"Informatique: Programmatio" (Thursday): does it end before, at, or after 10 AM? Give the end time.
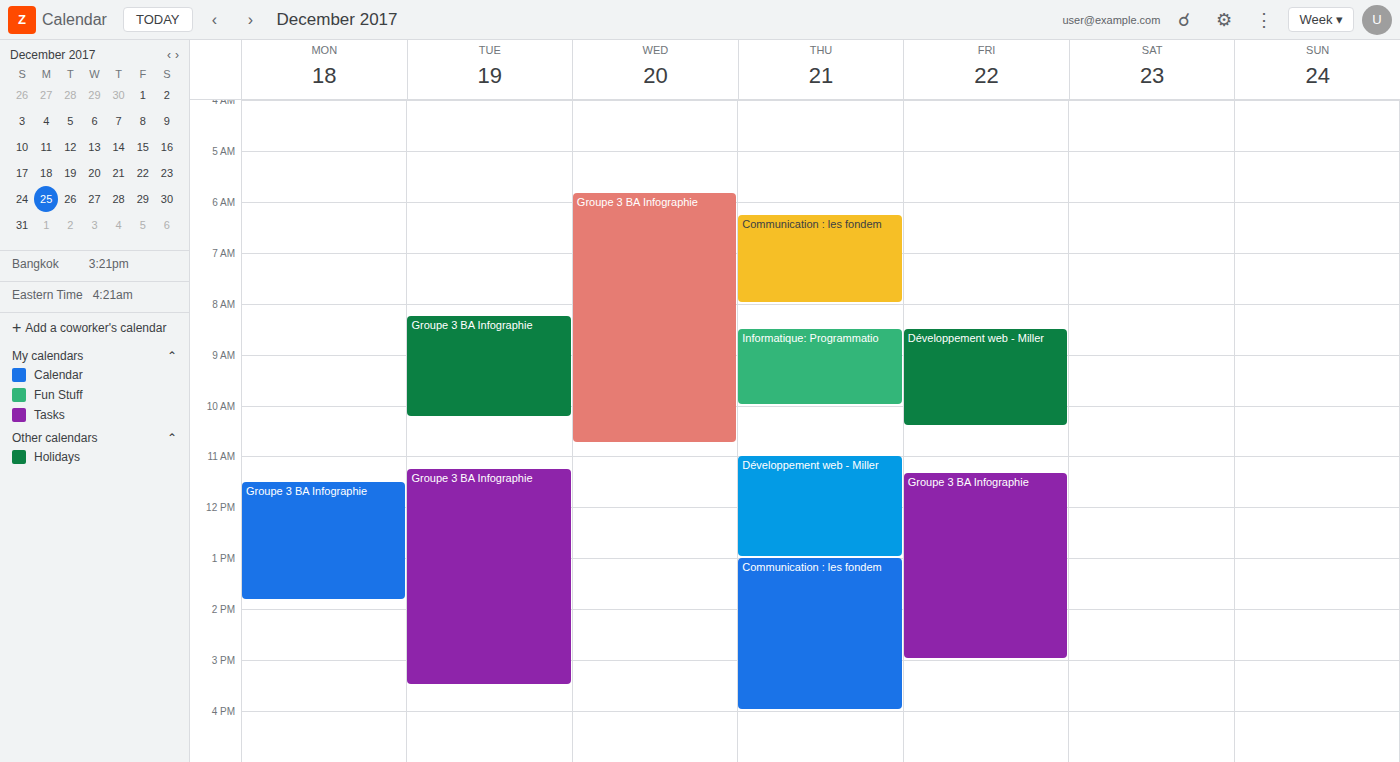
10:00 AM -- exactly at 10 AM, on the 10 AM line.